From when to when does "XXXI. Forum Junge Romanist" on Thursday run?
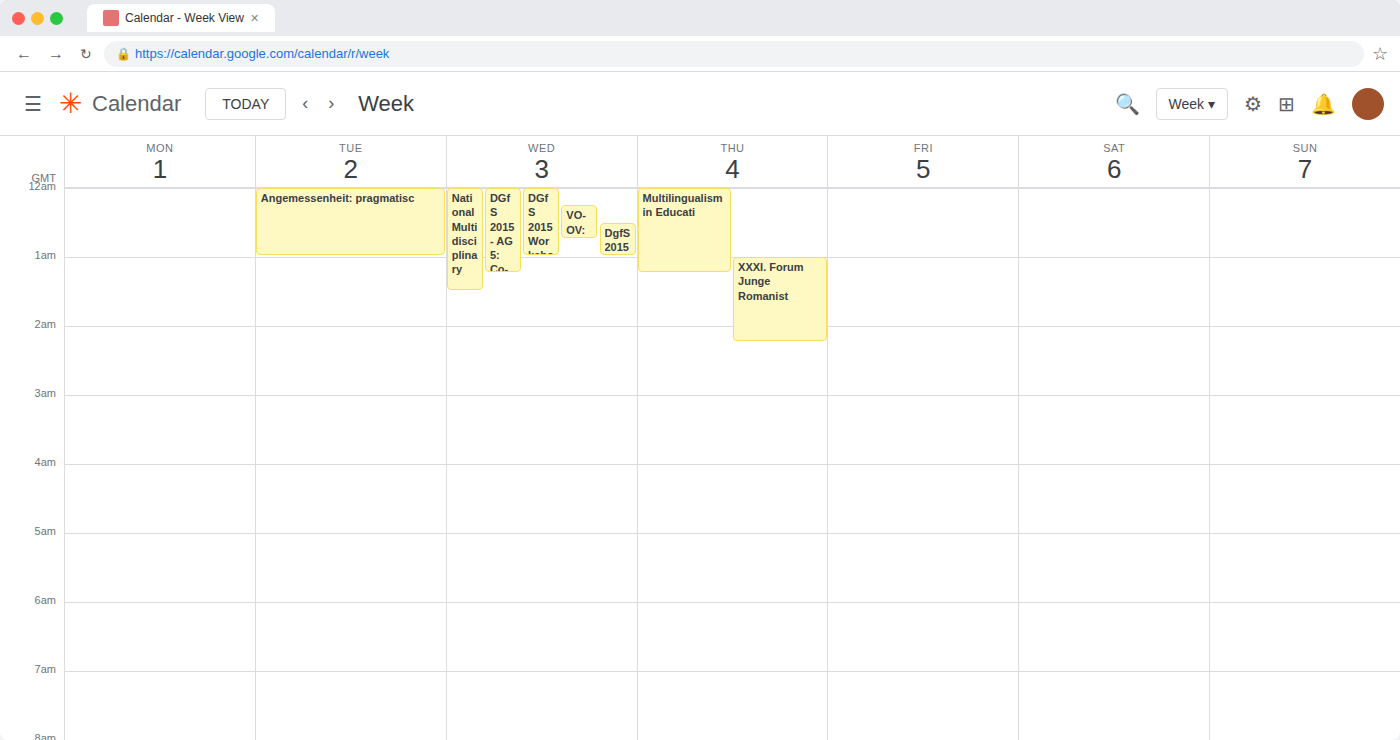
1:00 AM to 2:15 AM